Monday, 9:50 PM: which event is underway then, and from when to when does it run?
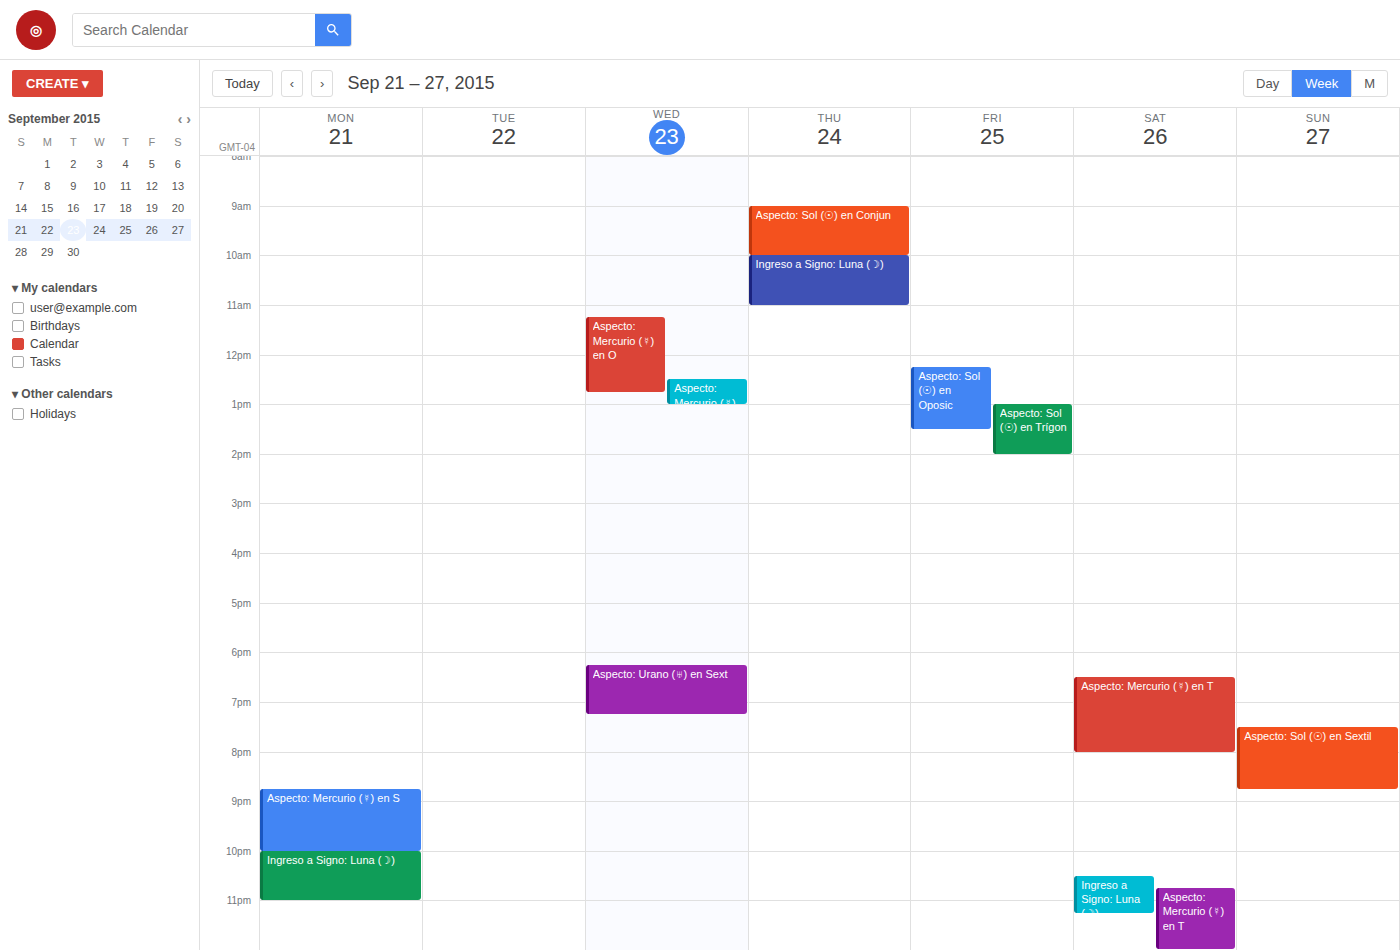
"Aspecto: Mercurio (☿) en S", 8:45 PM to 10:00 PM